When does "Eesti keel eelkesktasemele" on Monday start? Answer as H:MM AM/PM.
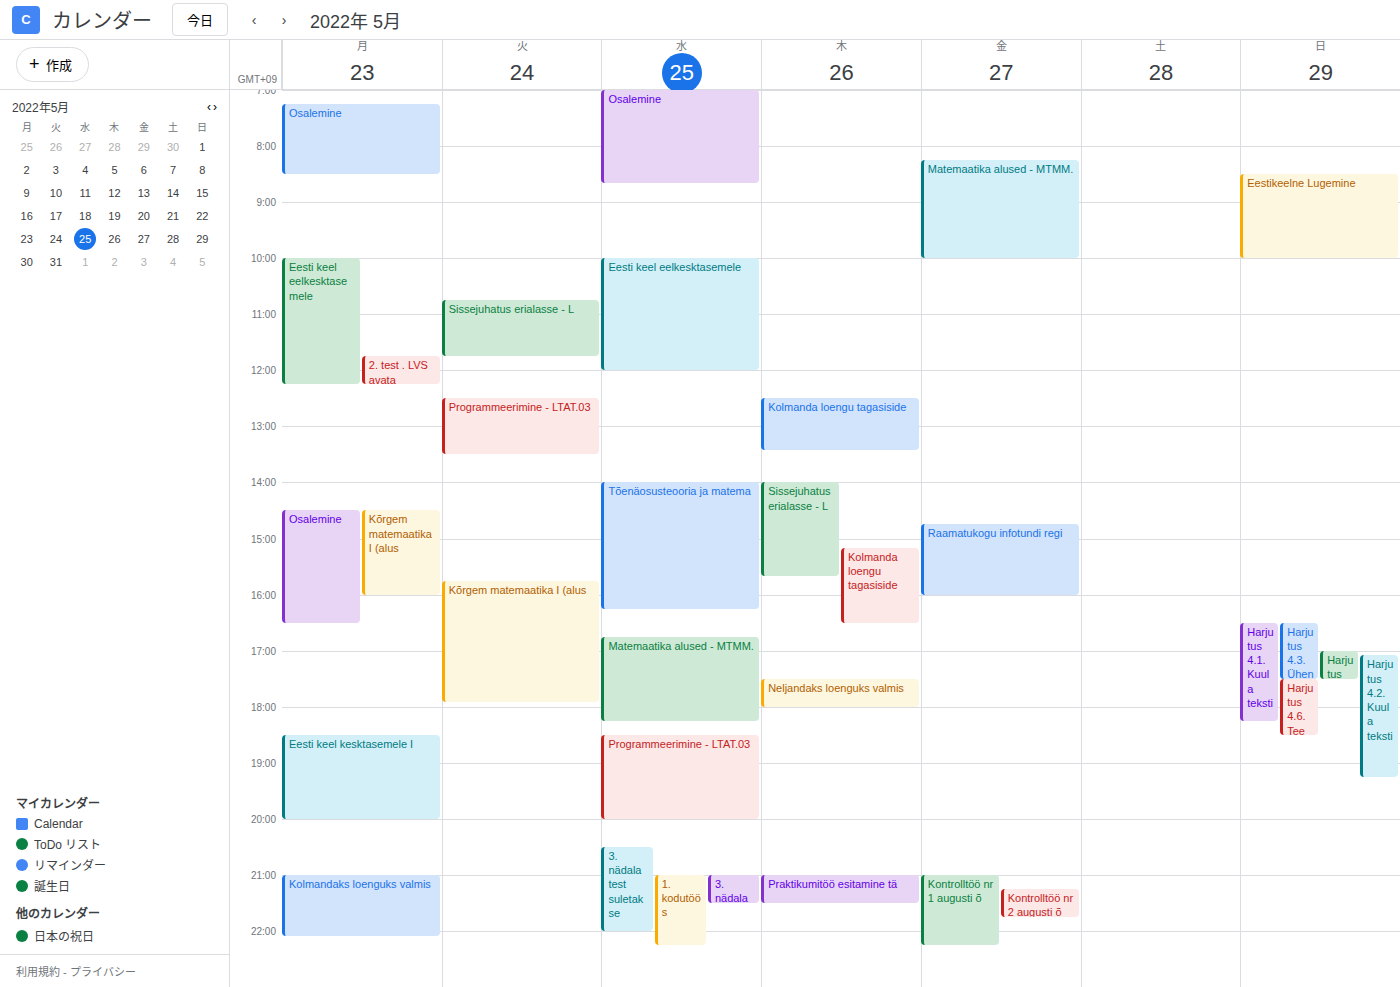
10:00 AM